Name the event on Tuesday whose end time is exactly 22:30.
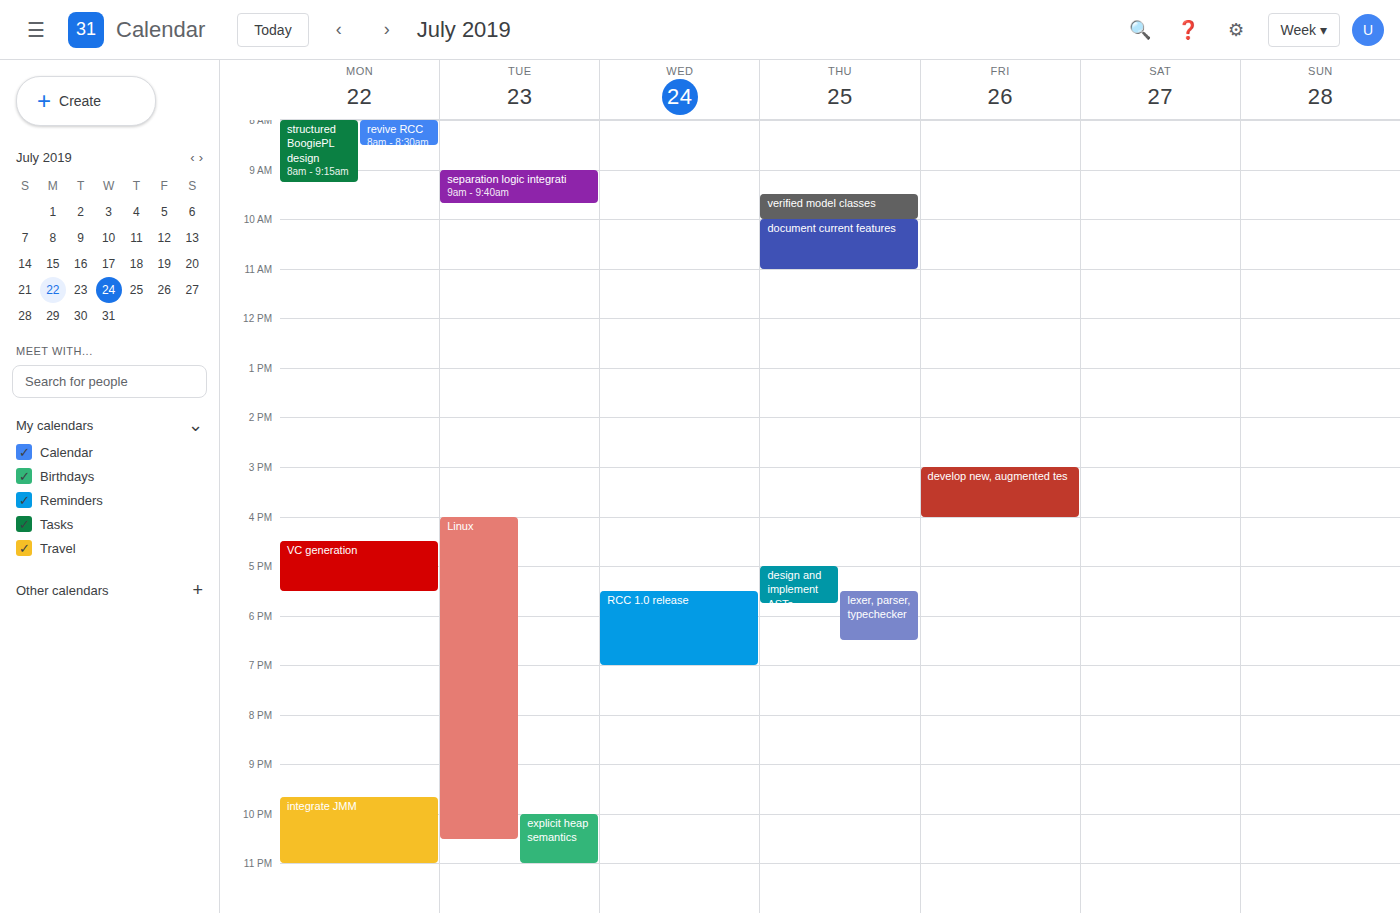
"Linux"